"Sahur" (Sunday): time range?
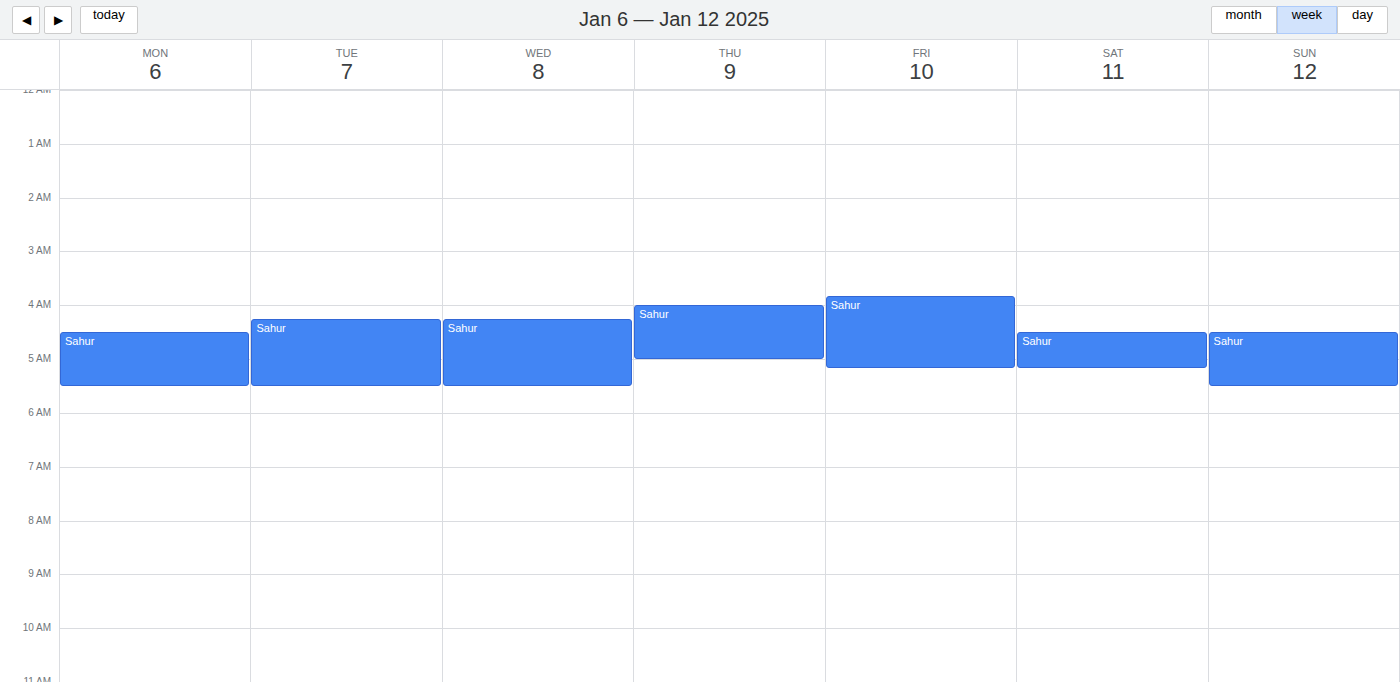
04:30 to 05:30